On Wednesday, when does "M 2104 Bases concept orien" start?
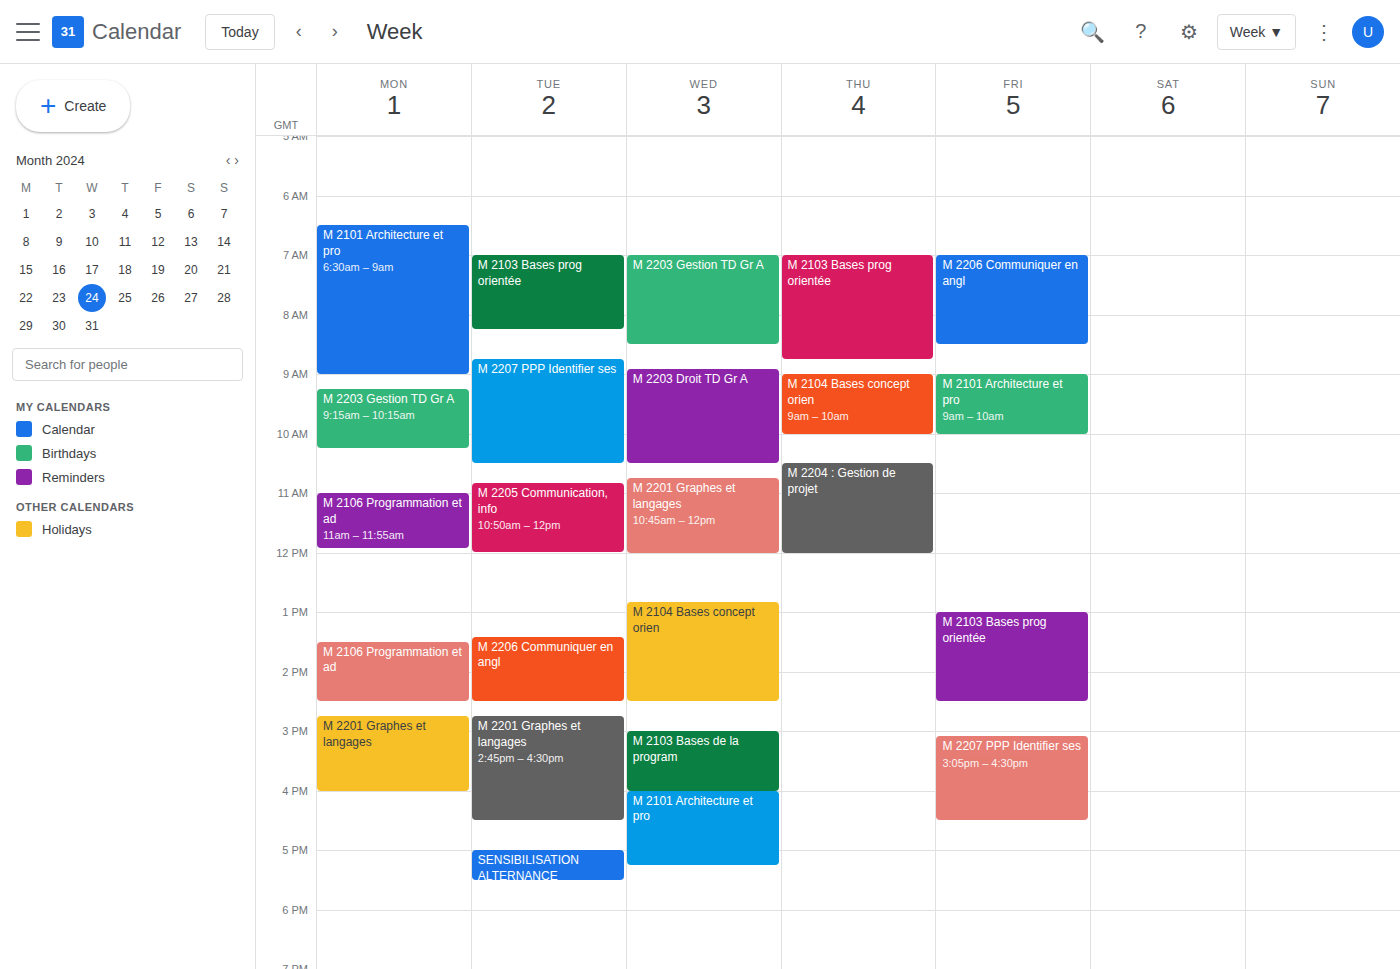
12:50 PM